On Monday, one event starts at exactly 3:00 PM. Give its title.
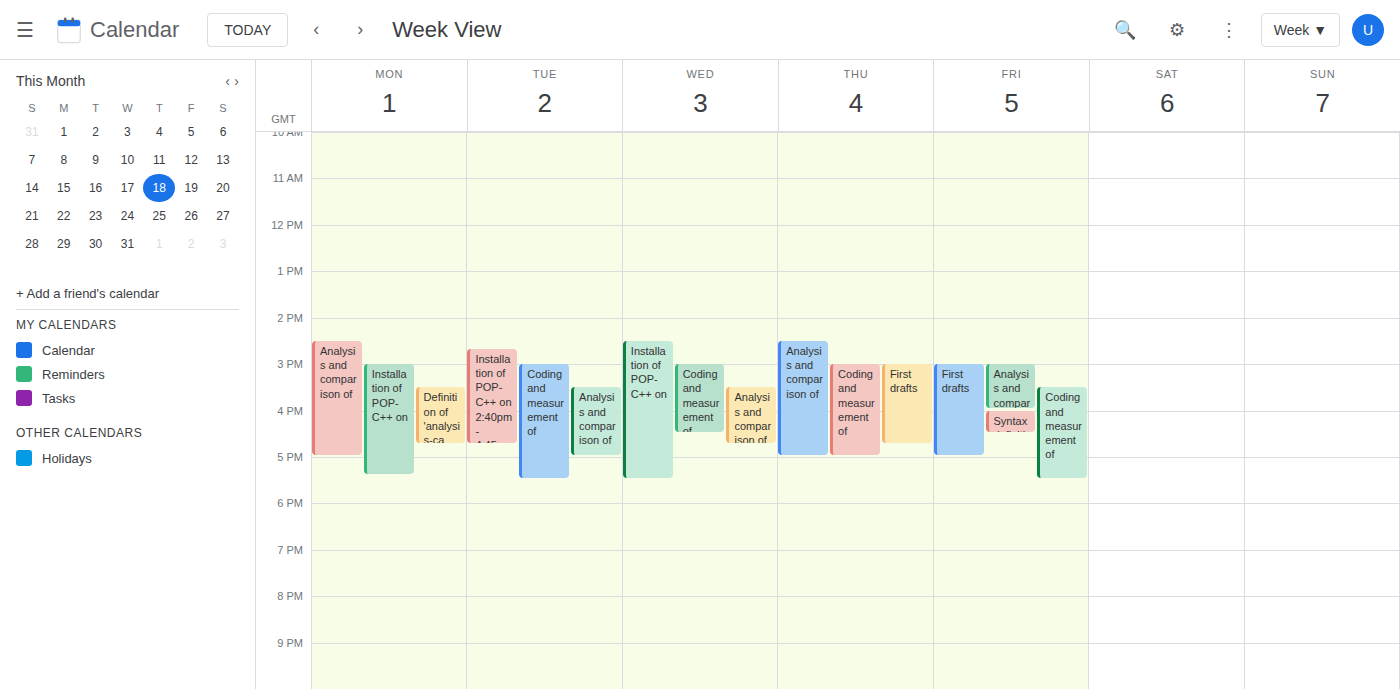
"Installation of POP-C++ on"